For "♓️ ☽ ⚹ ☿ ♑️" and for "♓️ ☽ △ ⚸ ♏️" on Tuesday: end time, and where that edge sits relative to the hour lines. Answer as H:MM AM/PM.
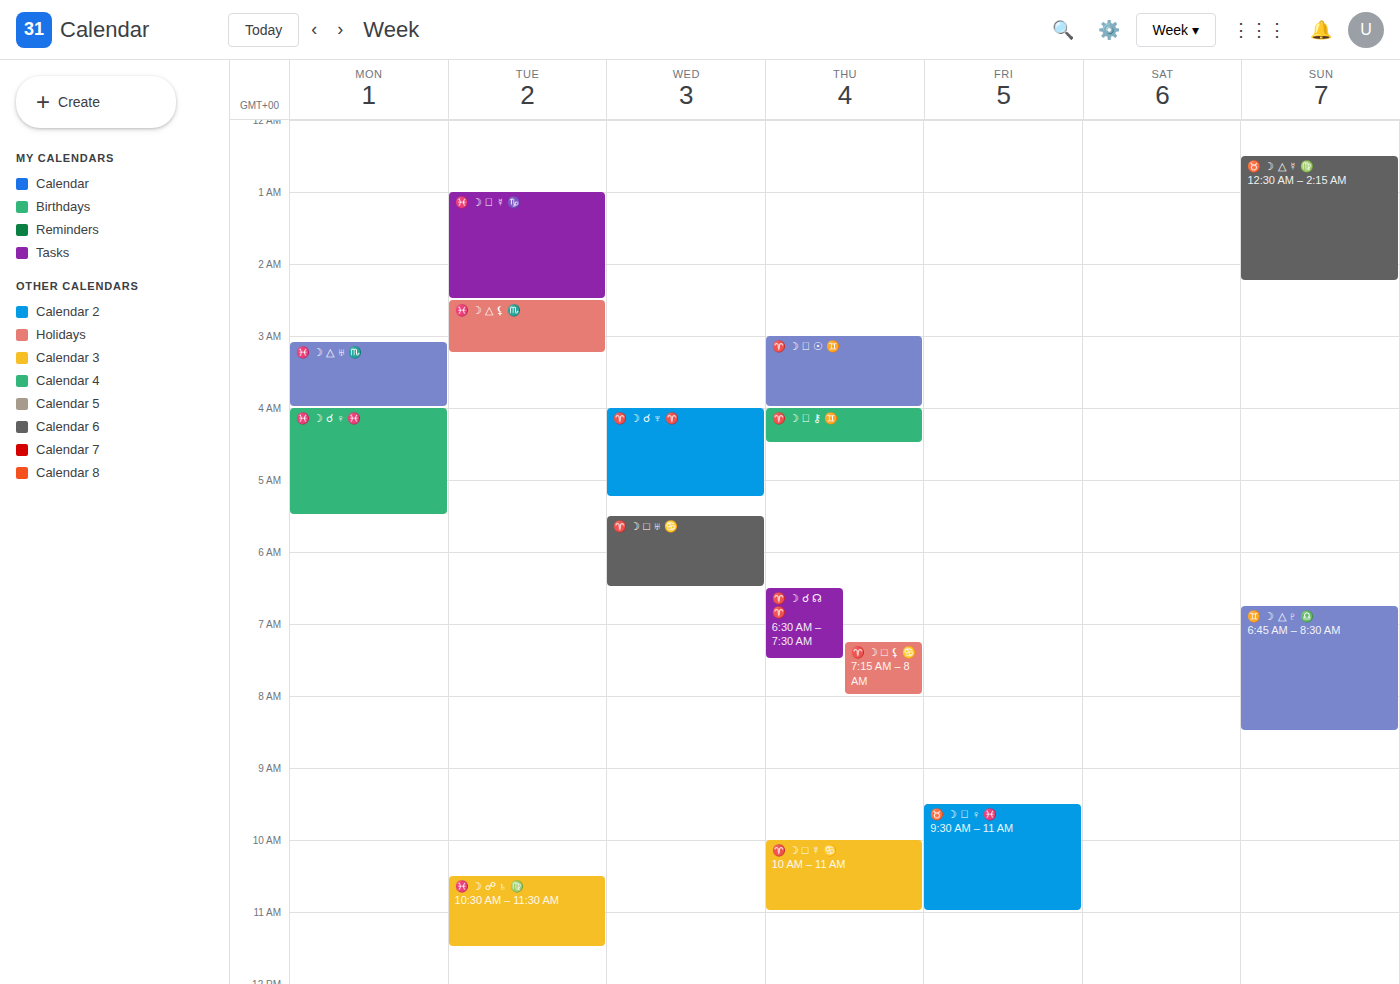
"♓️ ☽ ⚹ ☿ ♑️": 2:30 AM, halfway between the 2 AM and 3 AM lines. "♓️ ☽ △ ⚸ ♏️": 3:15 AM, neither: a quarter of the way from the 3 AM line to the 4 AM line.